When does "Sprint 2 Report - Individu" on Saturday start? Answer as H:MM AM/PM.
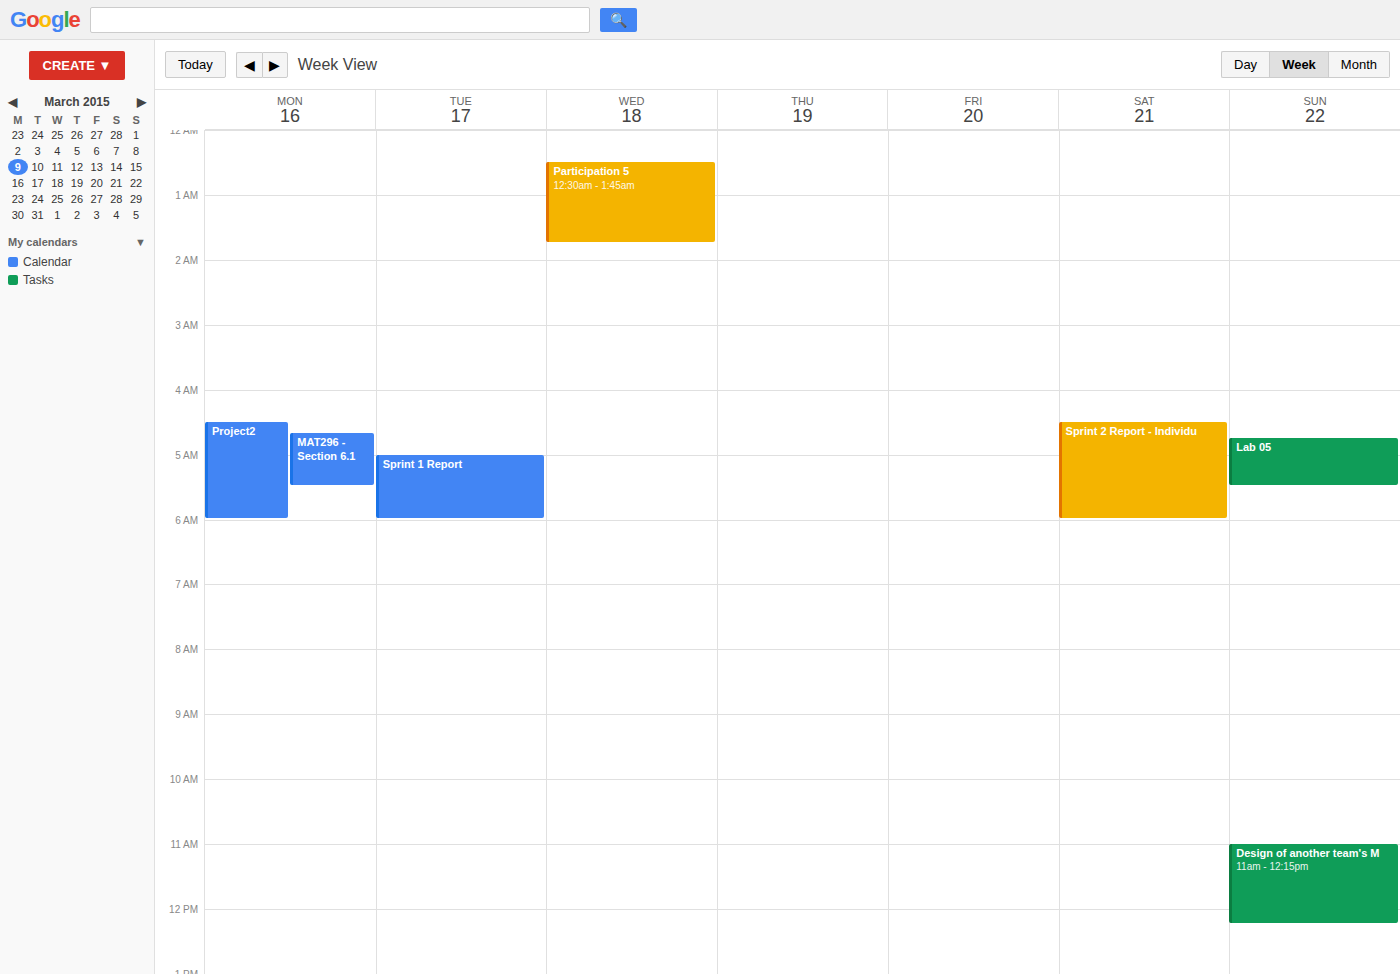
4:30 AM